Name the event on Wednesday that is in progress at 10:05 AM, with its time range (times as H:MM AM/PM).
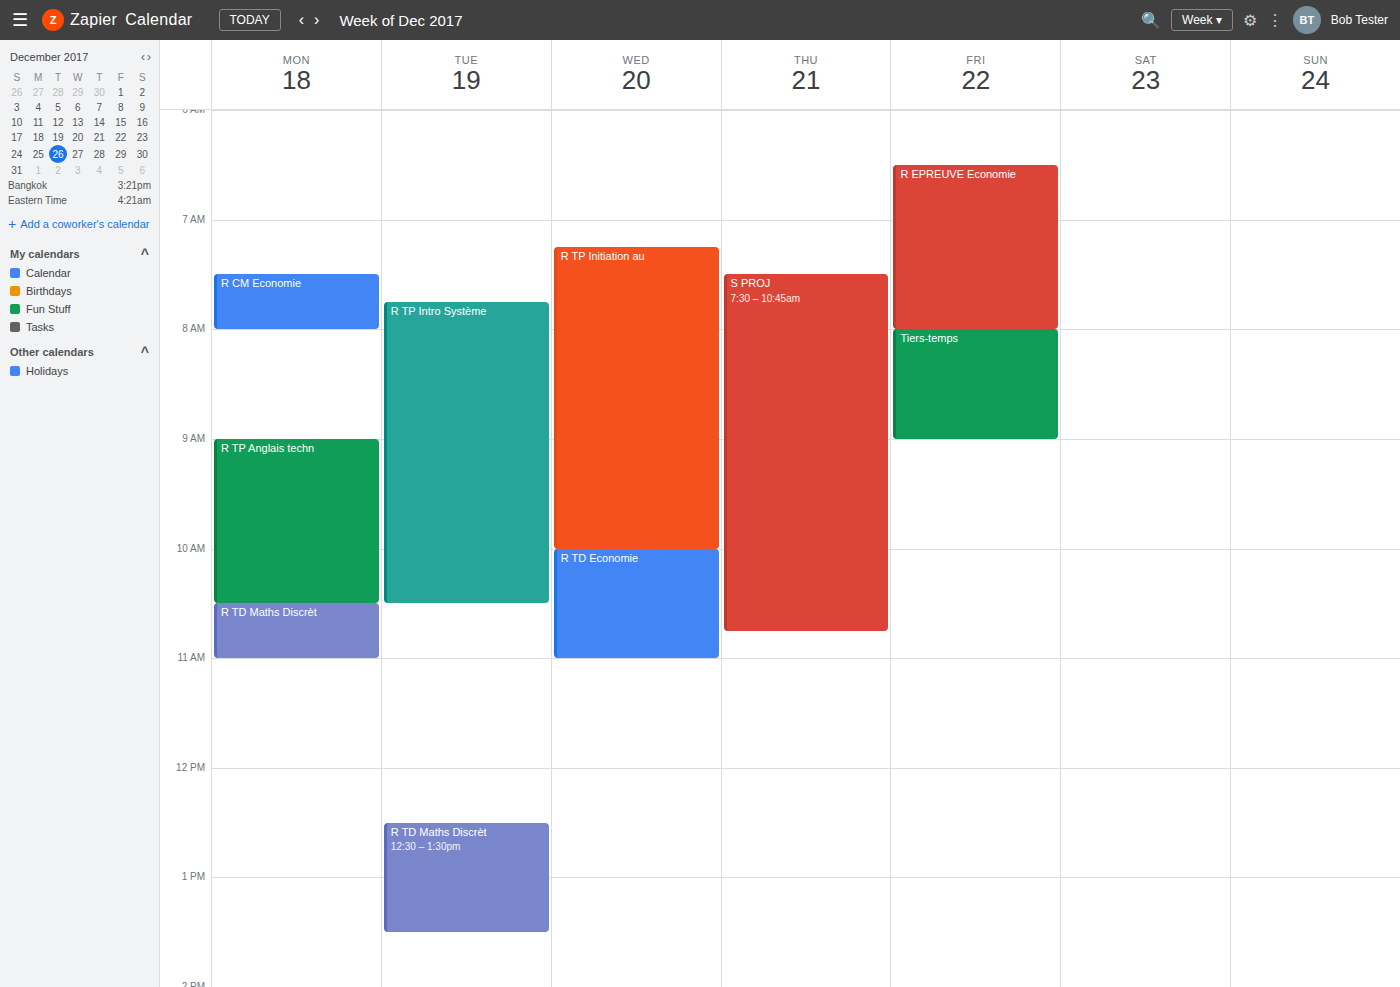
"R TD Economie", 10:00 AM to 11:00 AM